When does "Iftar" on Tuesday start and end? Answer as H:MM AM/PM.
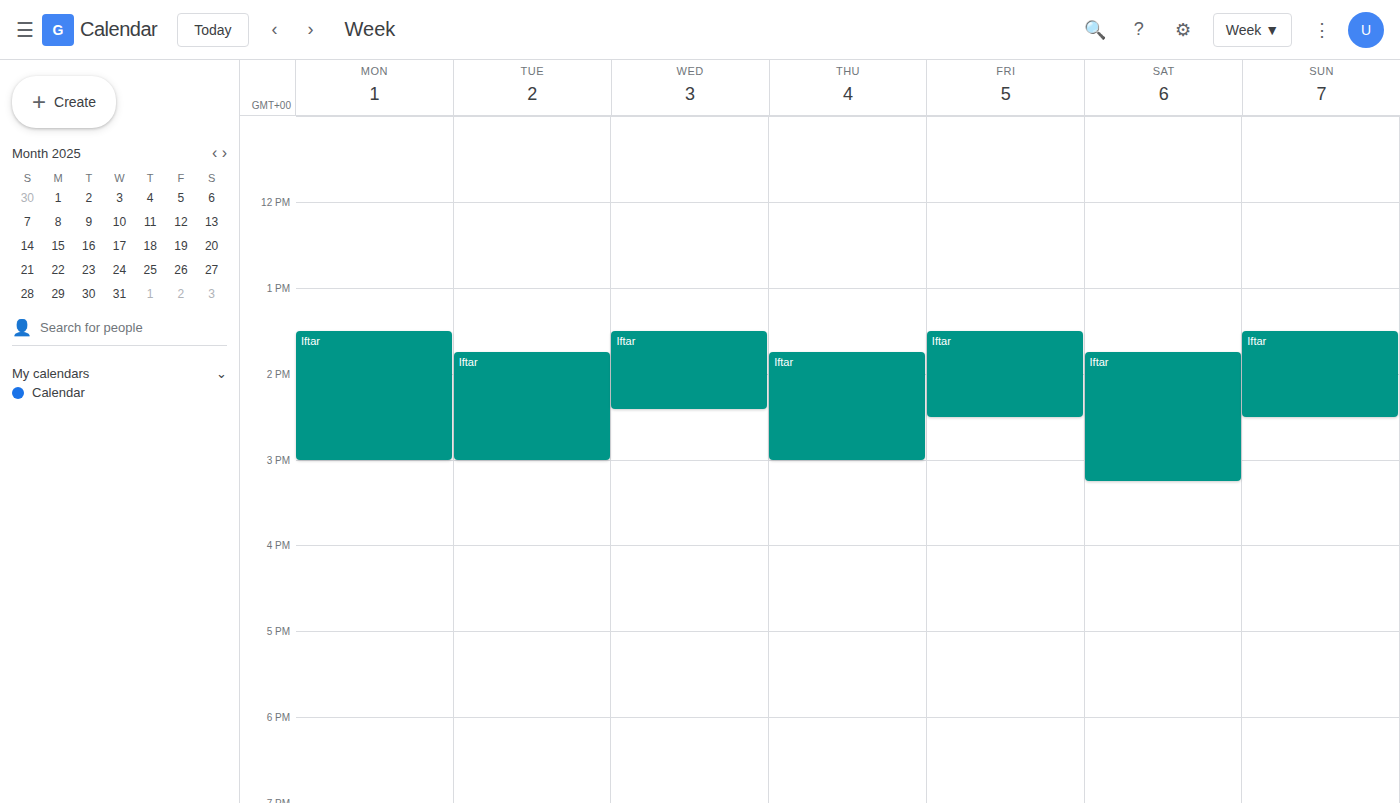
1:45 PM to 3:00 PM